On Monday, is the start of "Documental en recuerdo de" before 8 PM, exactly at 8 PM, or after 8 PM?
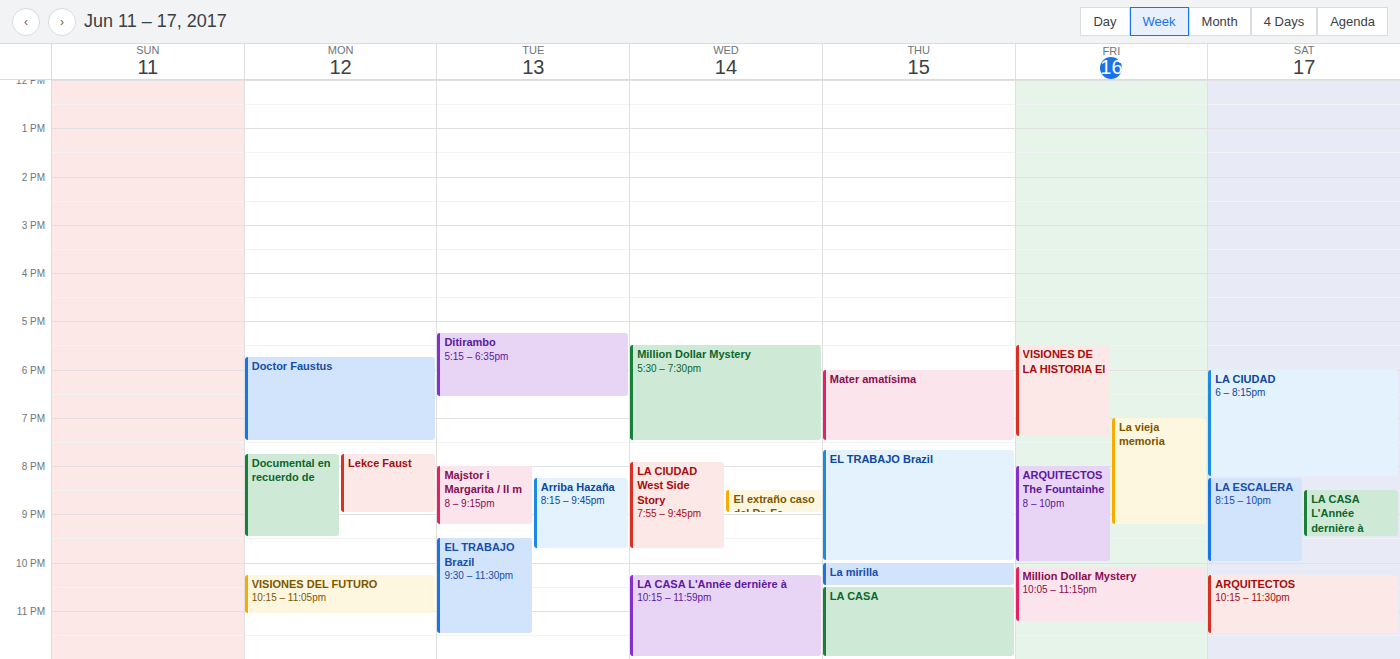
7:45 PM -- before 8 PM, 15 minutes above the 8 PM line.